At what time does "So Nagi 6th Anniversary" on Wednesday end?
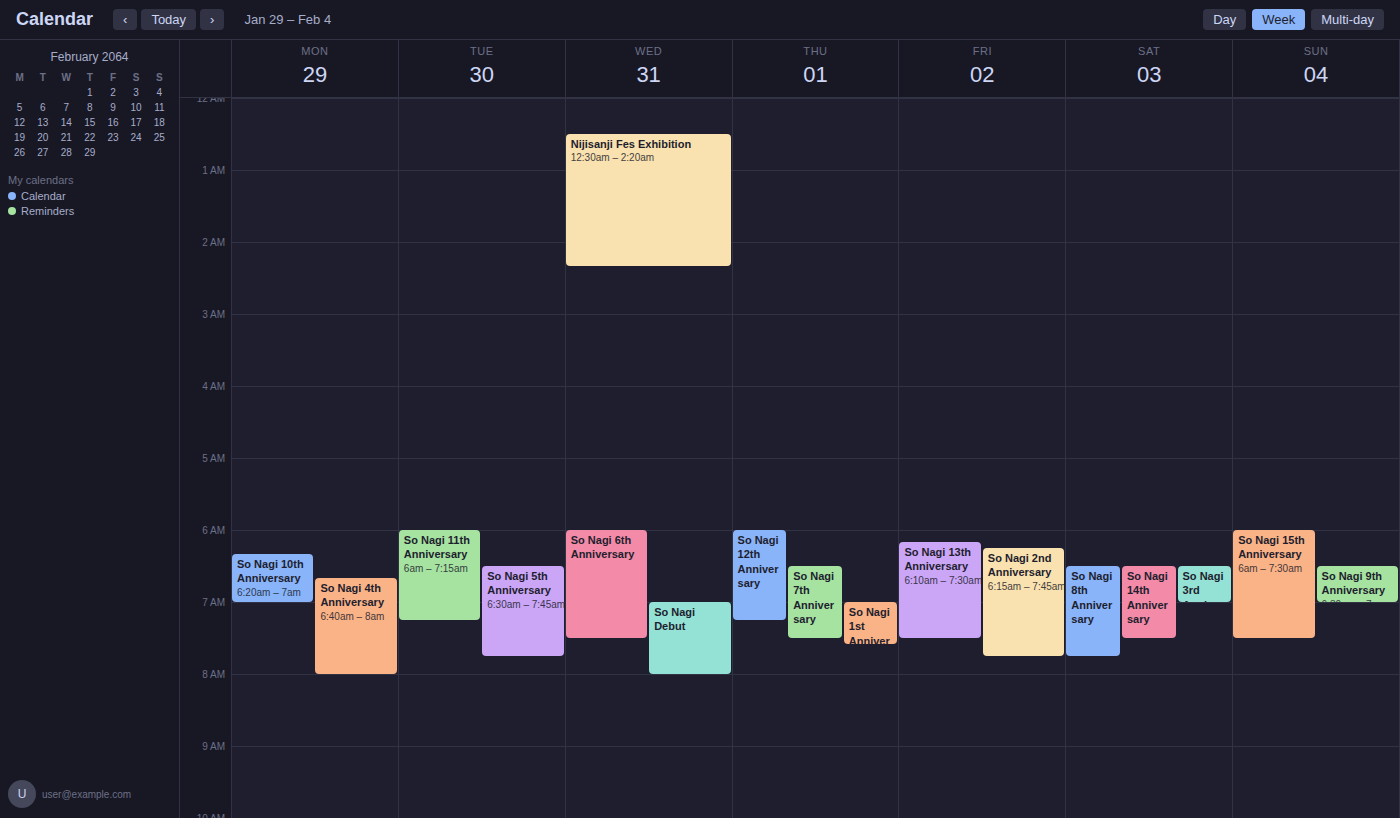
7:30 AM